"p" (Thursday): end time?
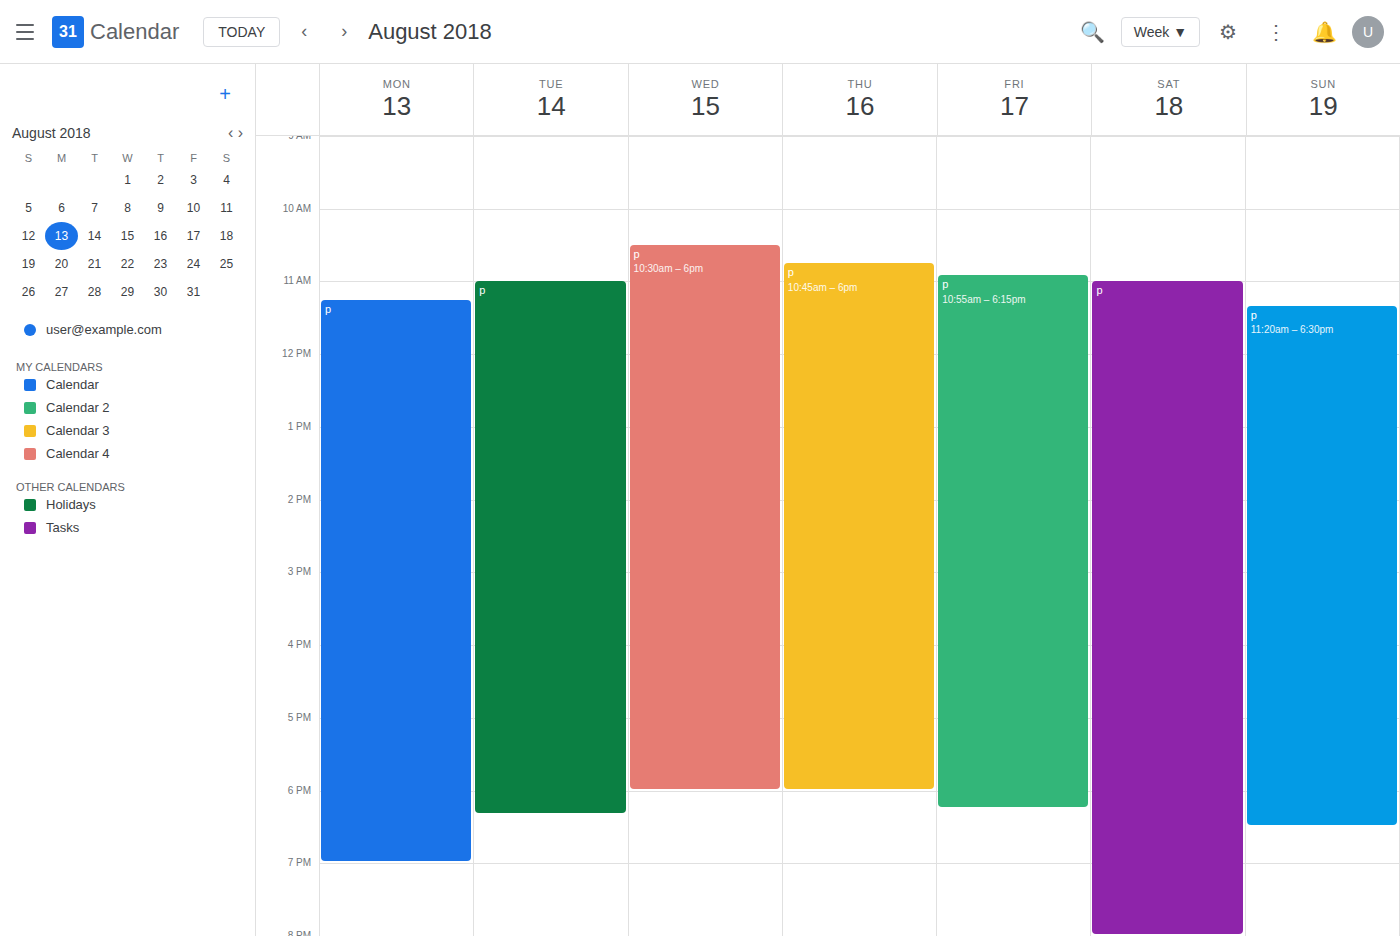
6:00 PM